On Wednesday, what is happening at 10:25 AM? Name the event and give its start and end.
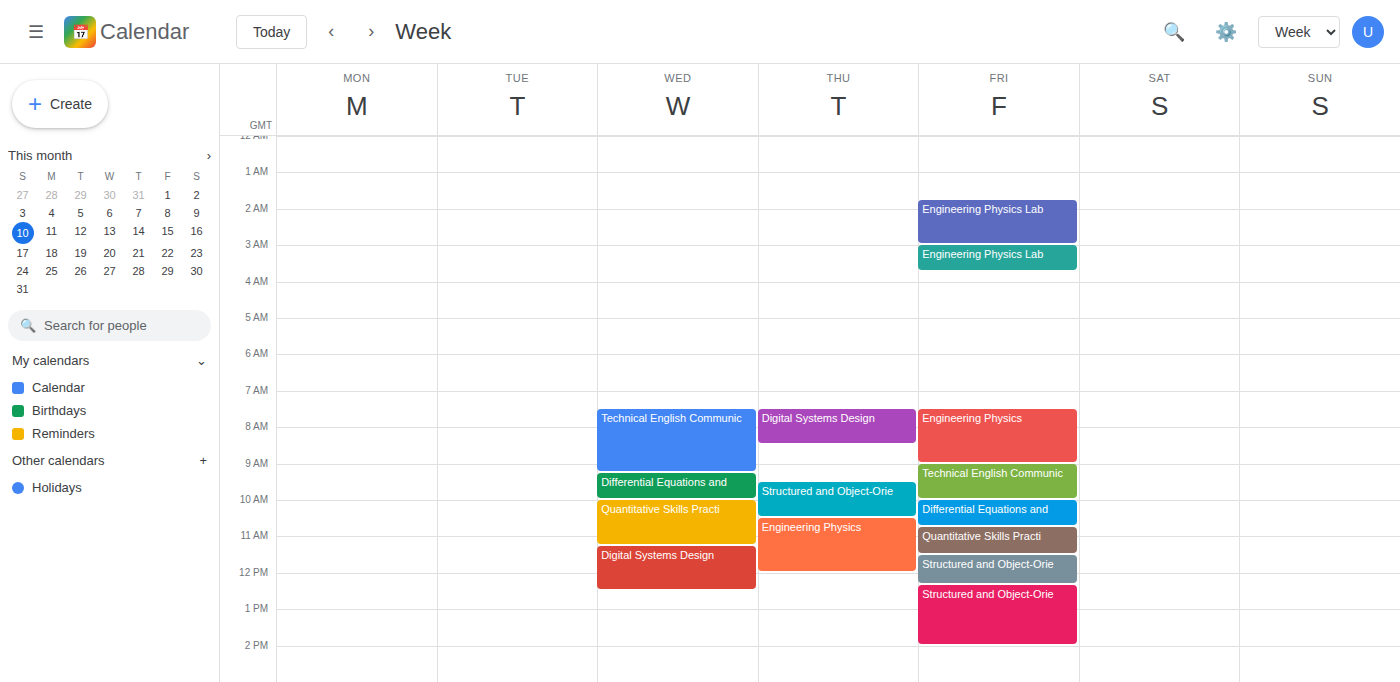
"Quantitative Skills Practi", 10:00 AM to 11:15 AM